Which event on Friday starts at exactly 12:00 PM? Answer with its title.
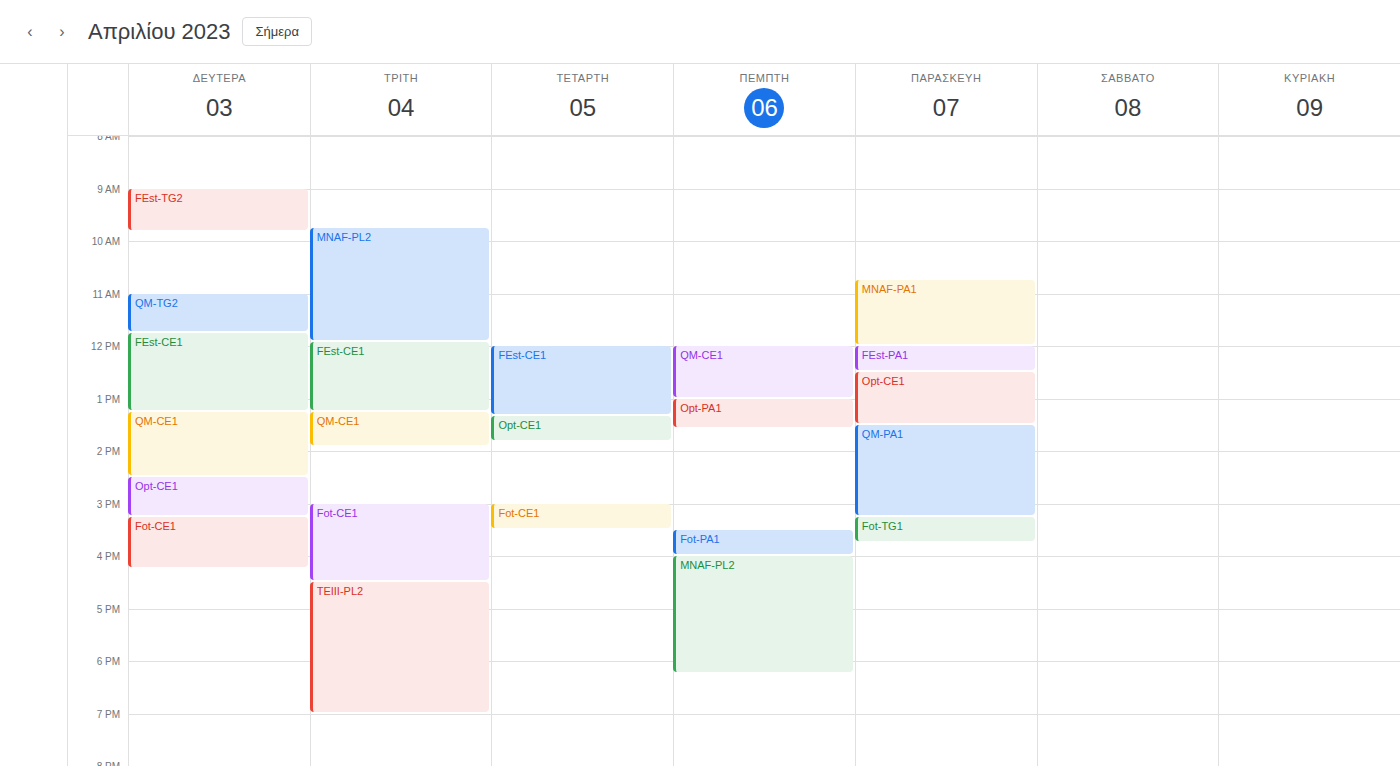
"FEst-PA1"